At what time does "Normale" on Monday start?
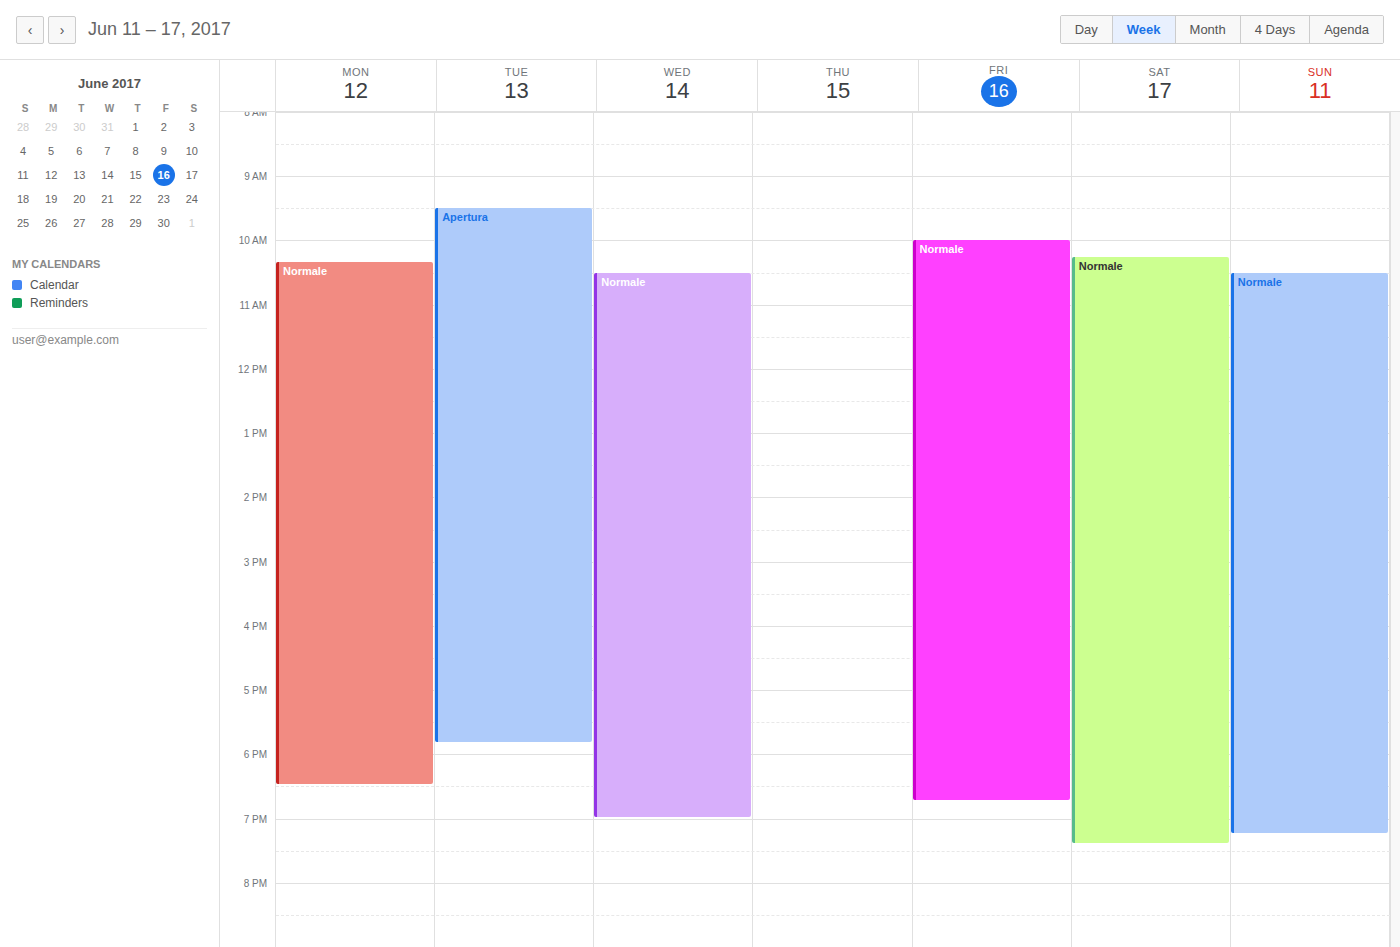
10:20 AM